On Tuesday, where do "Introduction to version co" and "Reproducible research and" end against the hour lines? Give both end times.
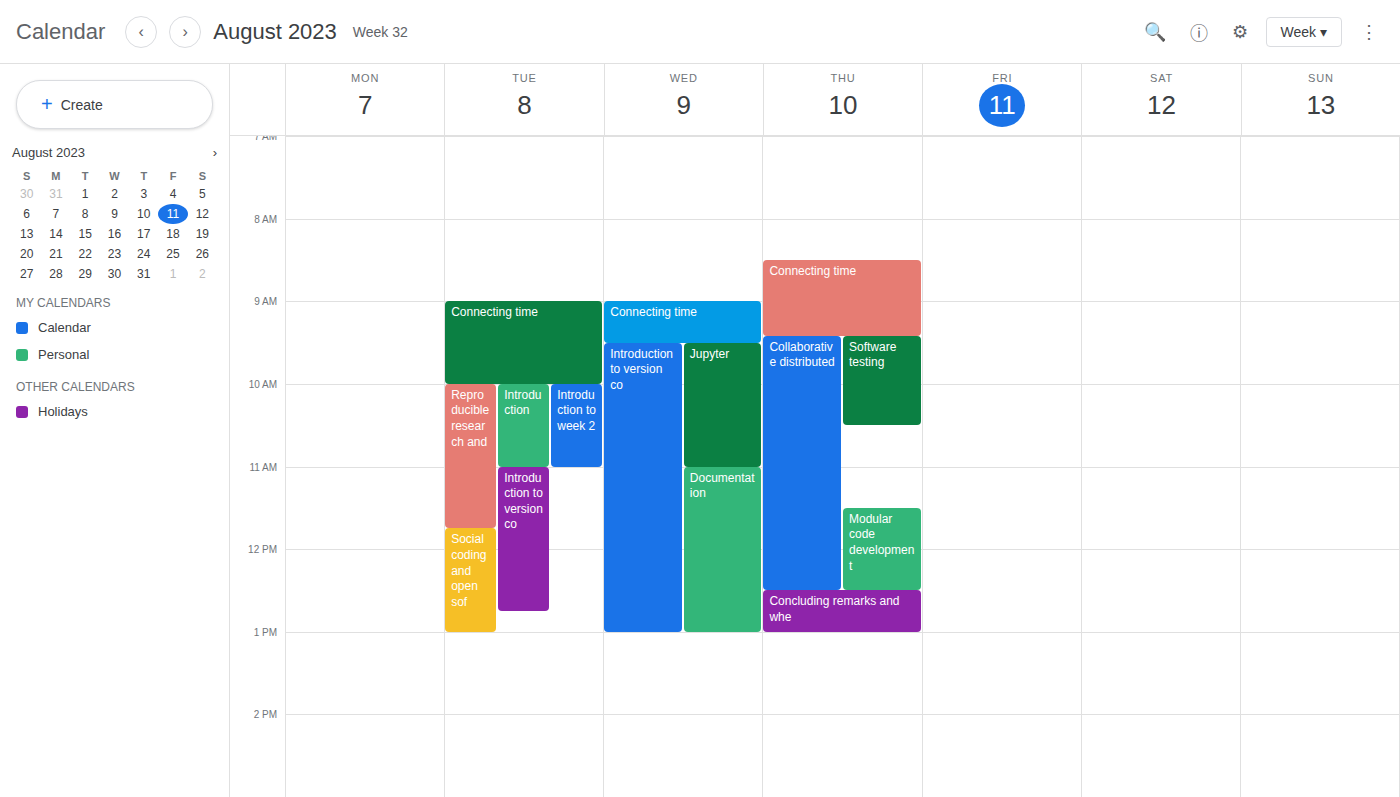
"Introduction to version co": 12:45, neither: three quarters of the way from the 12:00 line to the 13:00 line. "Reproducible research and": 11:45, neither: three quarters of the way from the 11:00 line to the 12:00 line.